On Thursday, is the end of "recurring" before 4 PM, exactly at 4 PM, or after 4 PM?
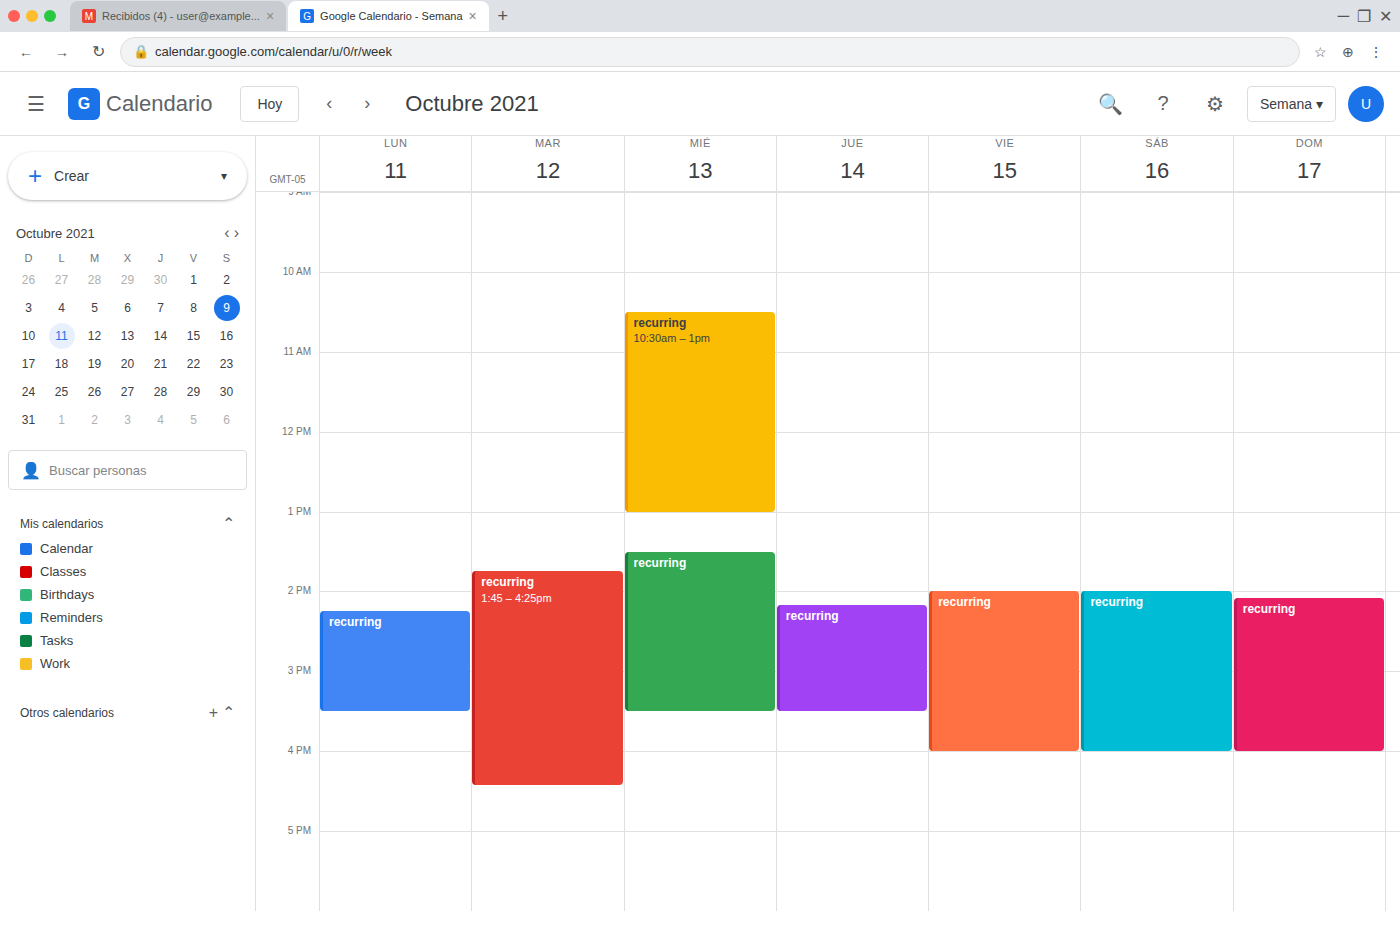
3:30 PM -- before 4 PM, 30 minutes above the 4 PM line.